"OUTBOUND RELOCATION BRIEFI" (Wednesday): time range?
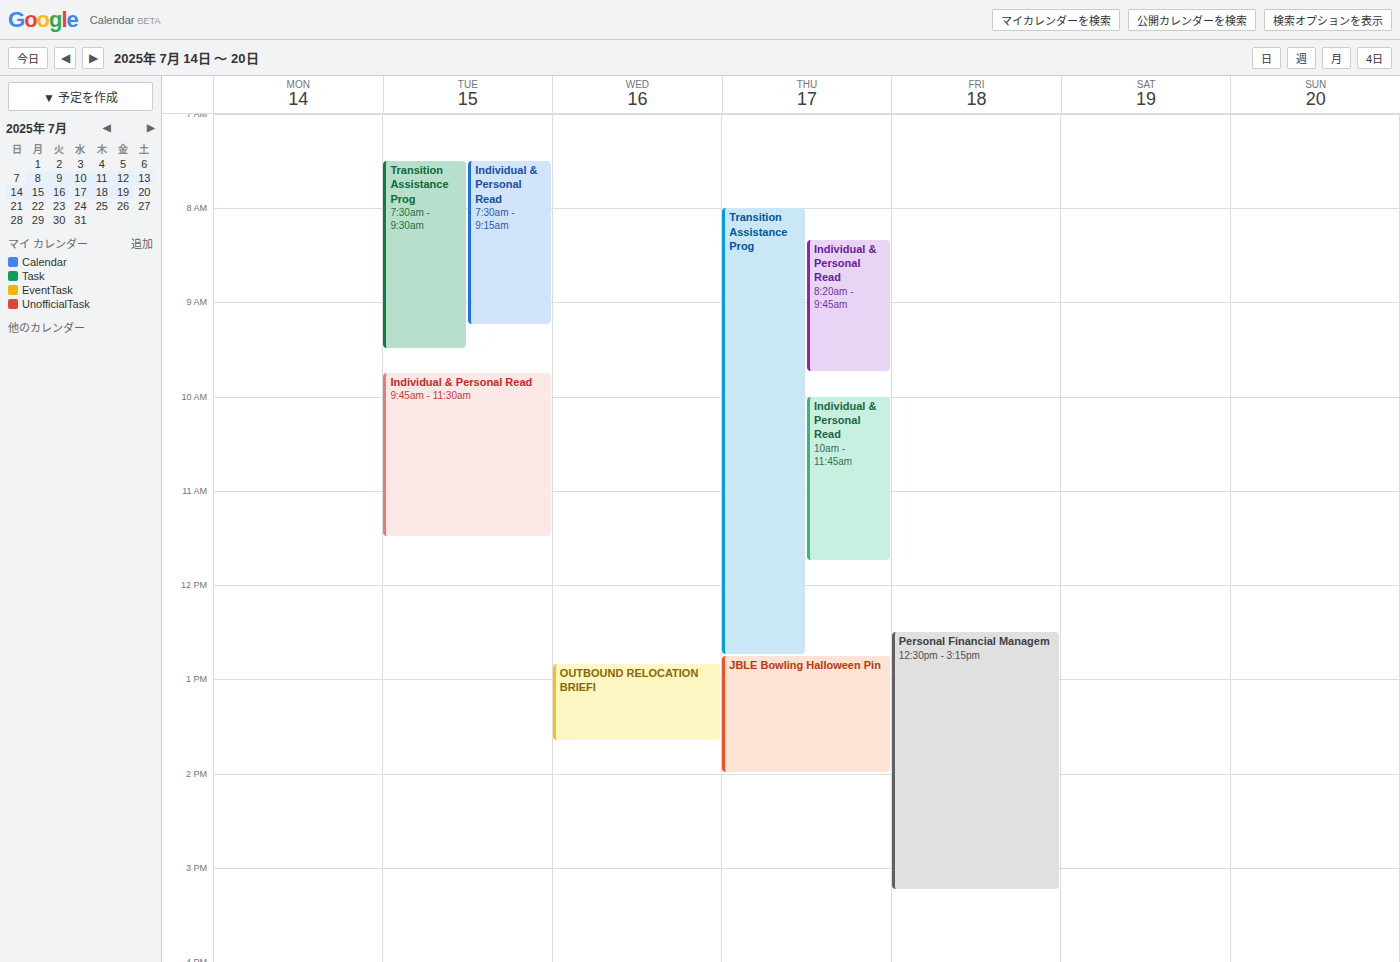
12:50 to 13:40